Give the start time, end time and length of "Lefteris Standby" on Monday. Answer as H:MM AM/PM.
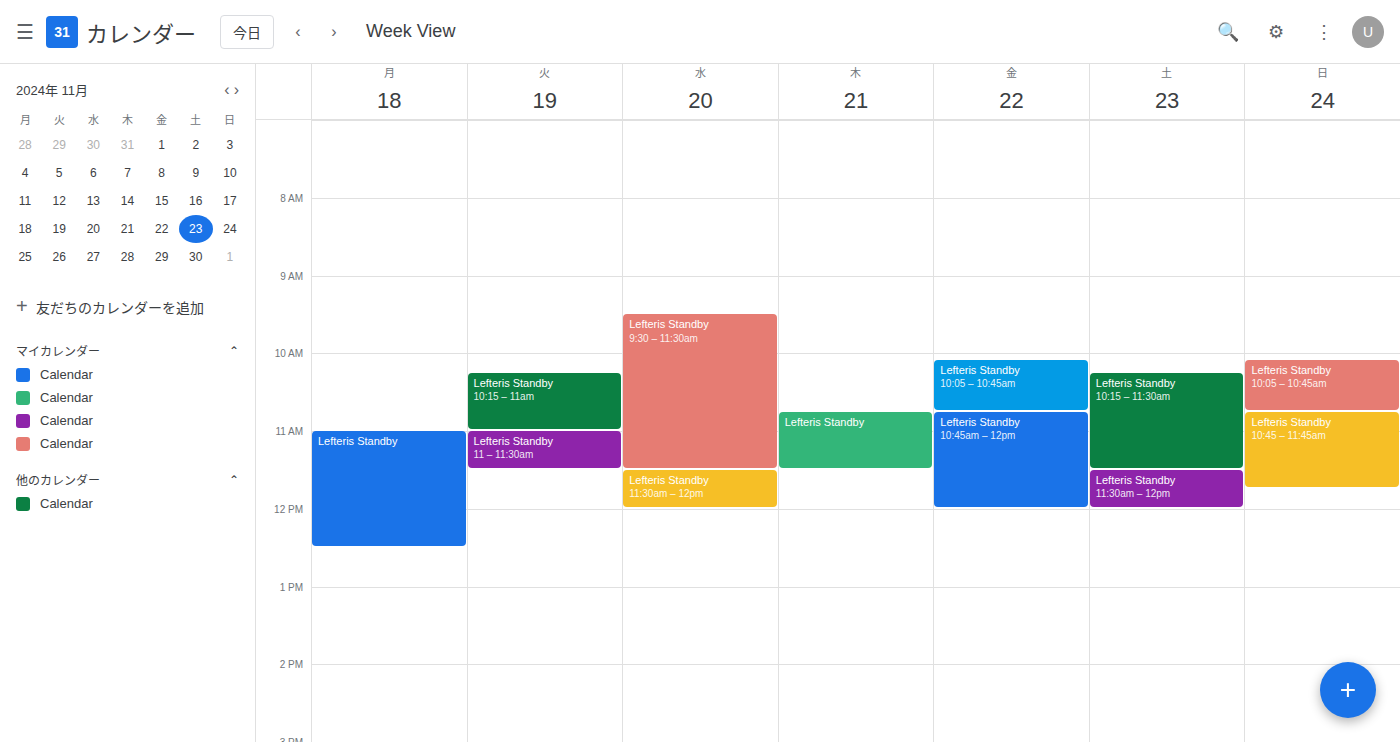
11:00 AM to 12:30 PM, 1 hour 30 minutes